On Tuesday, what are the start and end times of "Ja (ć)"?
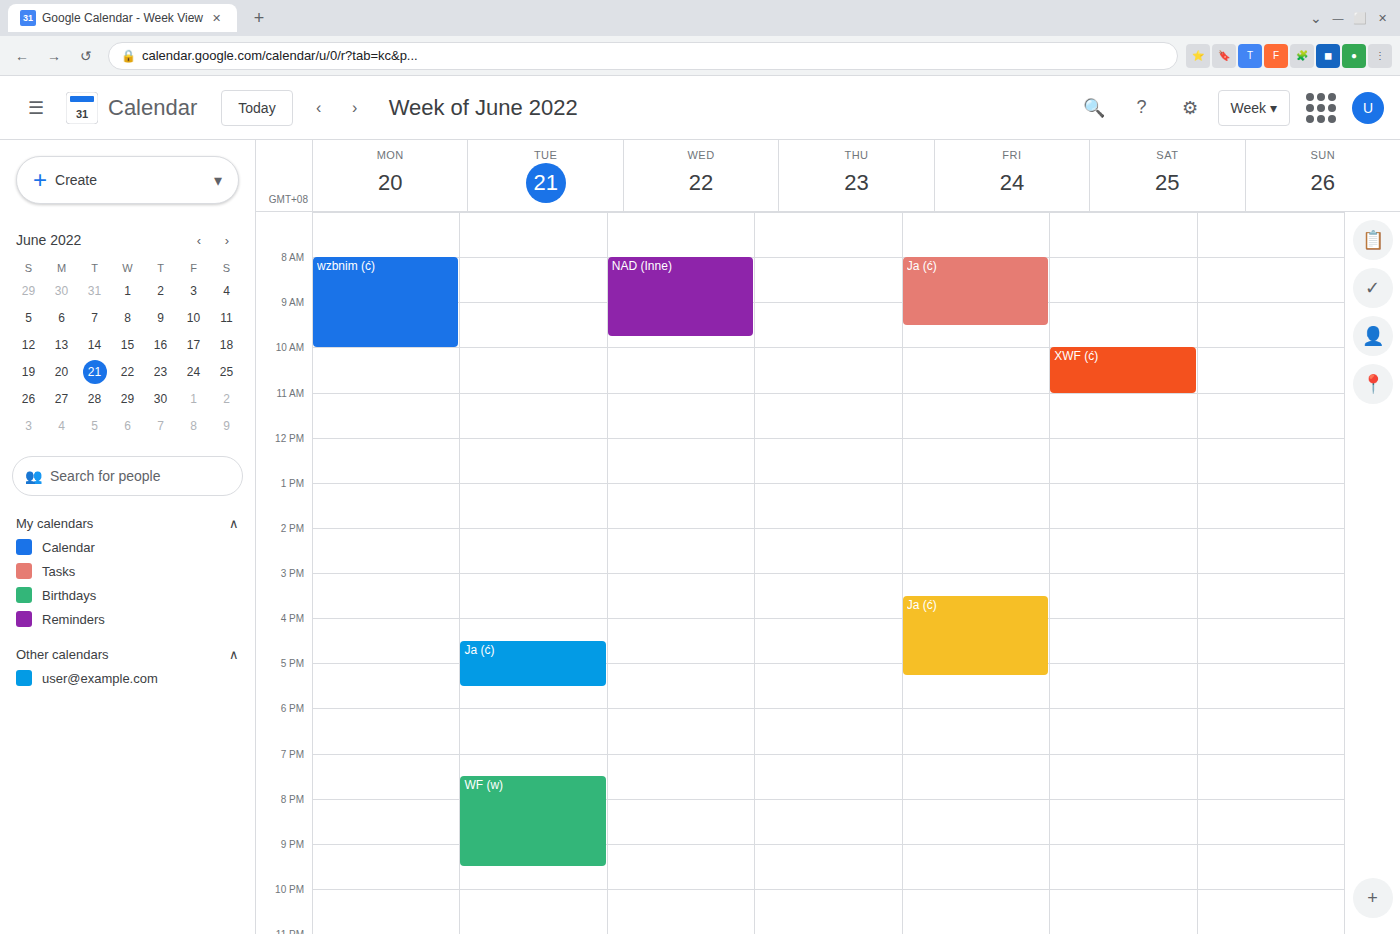
4:30 PM to 5:30 PM